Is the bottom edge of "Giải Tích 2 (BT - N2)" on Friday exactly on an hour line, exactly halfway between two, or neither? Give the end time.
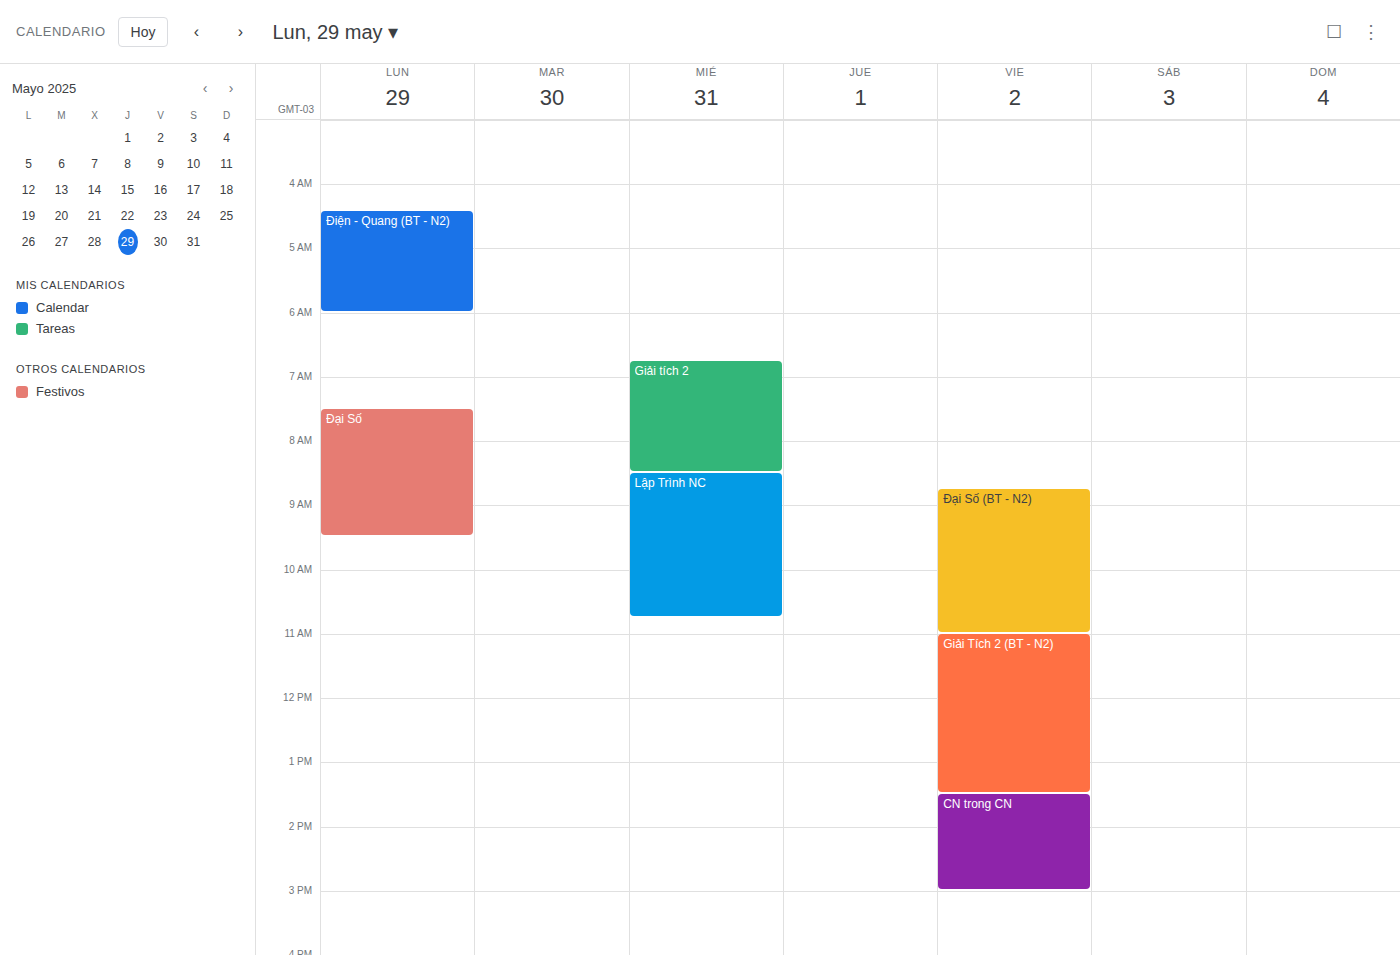
1:30 PM -- halfway between the 1 PM and 2 PM lines.